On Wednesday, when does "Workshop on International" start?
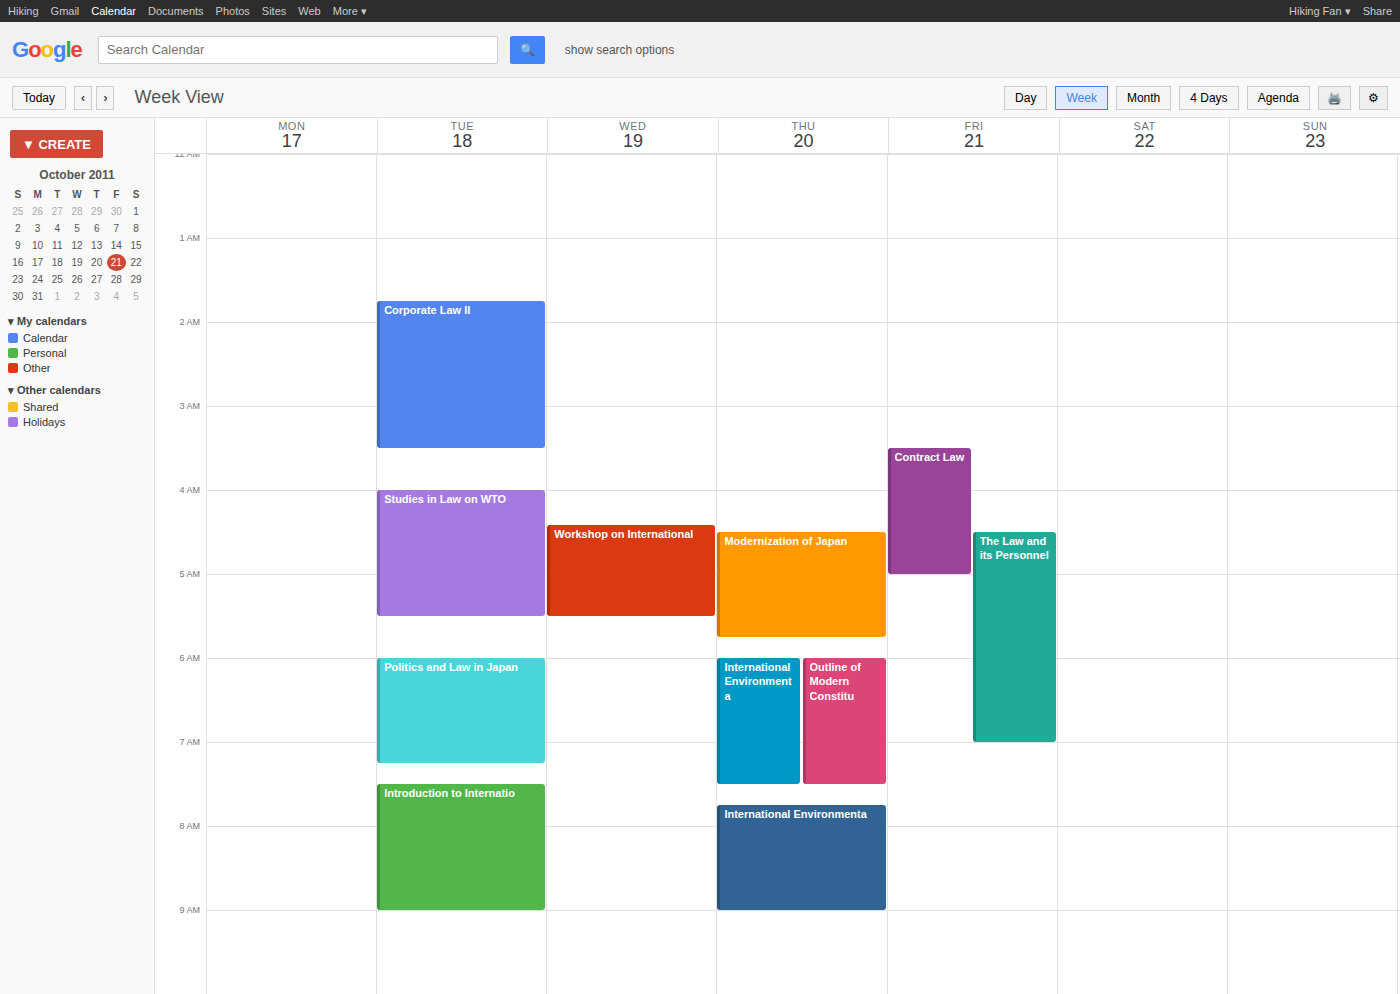
4:25 AM